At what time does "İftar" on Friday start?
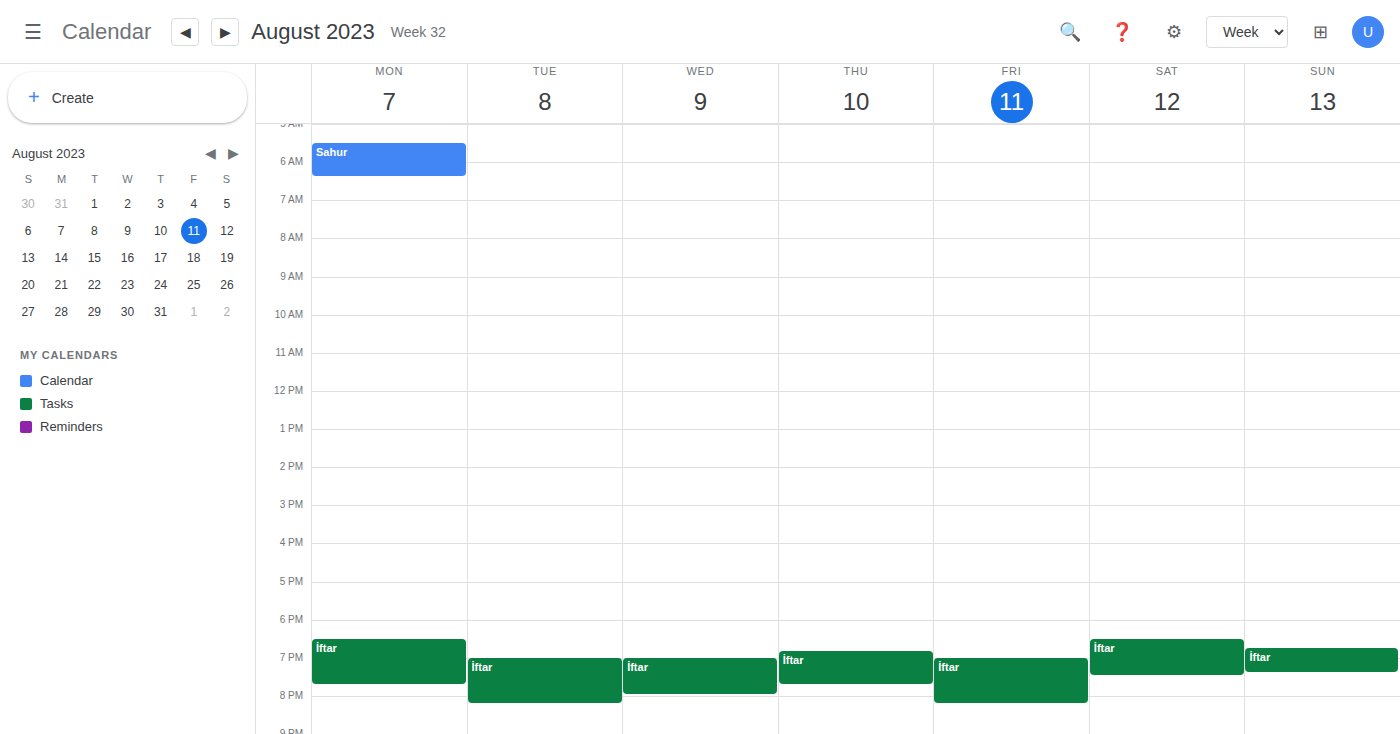
19:00